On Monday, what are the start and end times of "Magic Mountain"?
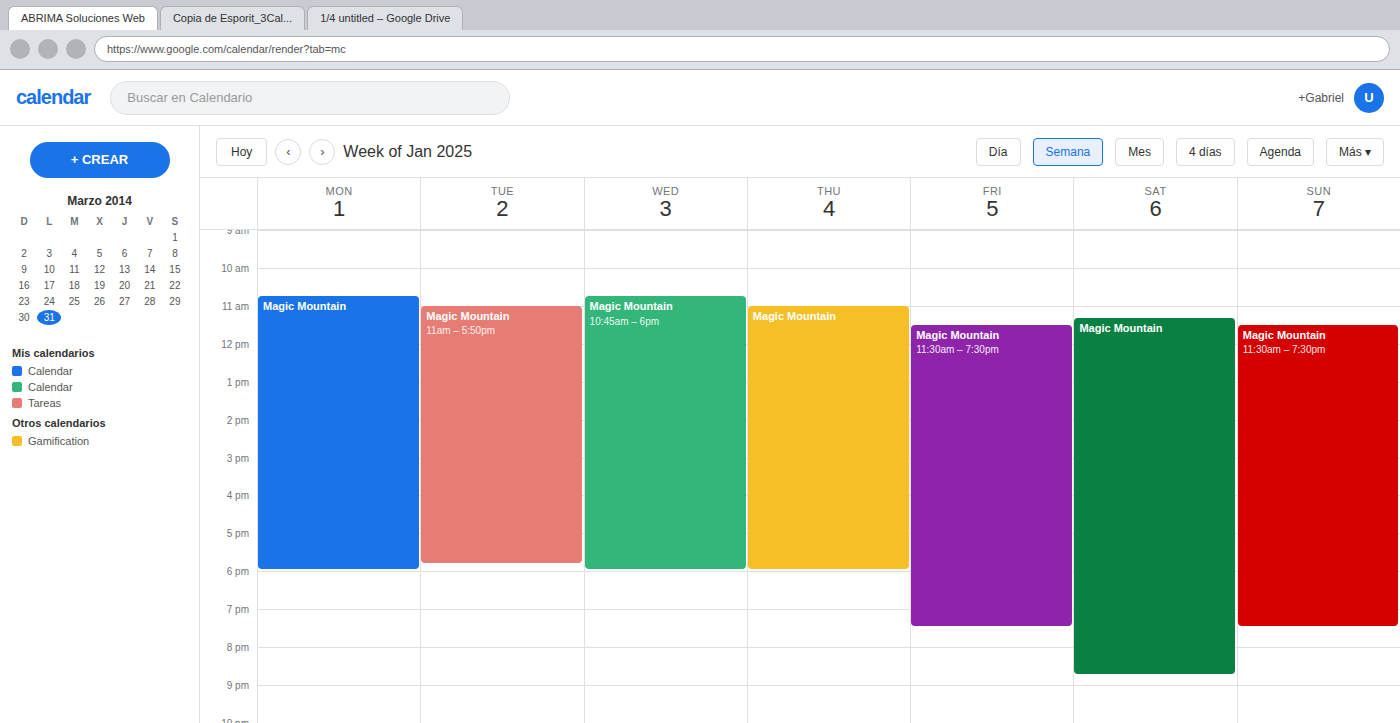
10:45 AM to 6:00 PM